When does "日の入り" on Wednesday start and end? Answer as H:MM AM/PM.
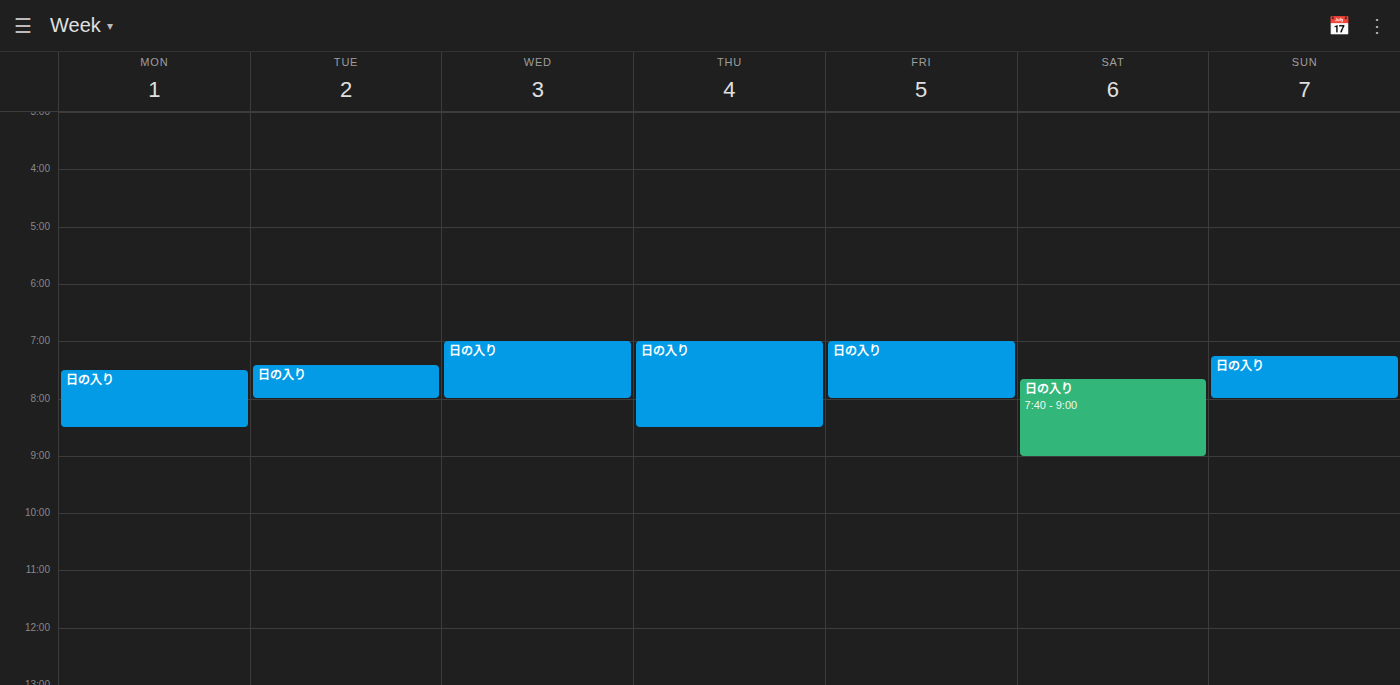
7:00 AM to 8:00 AM